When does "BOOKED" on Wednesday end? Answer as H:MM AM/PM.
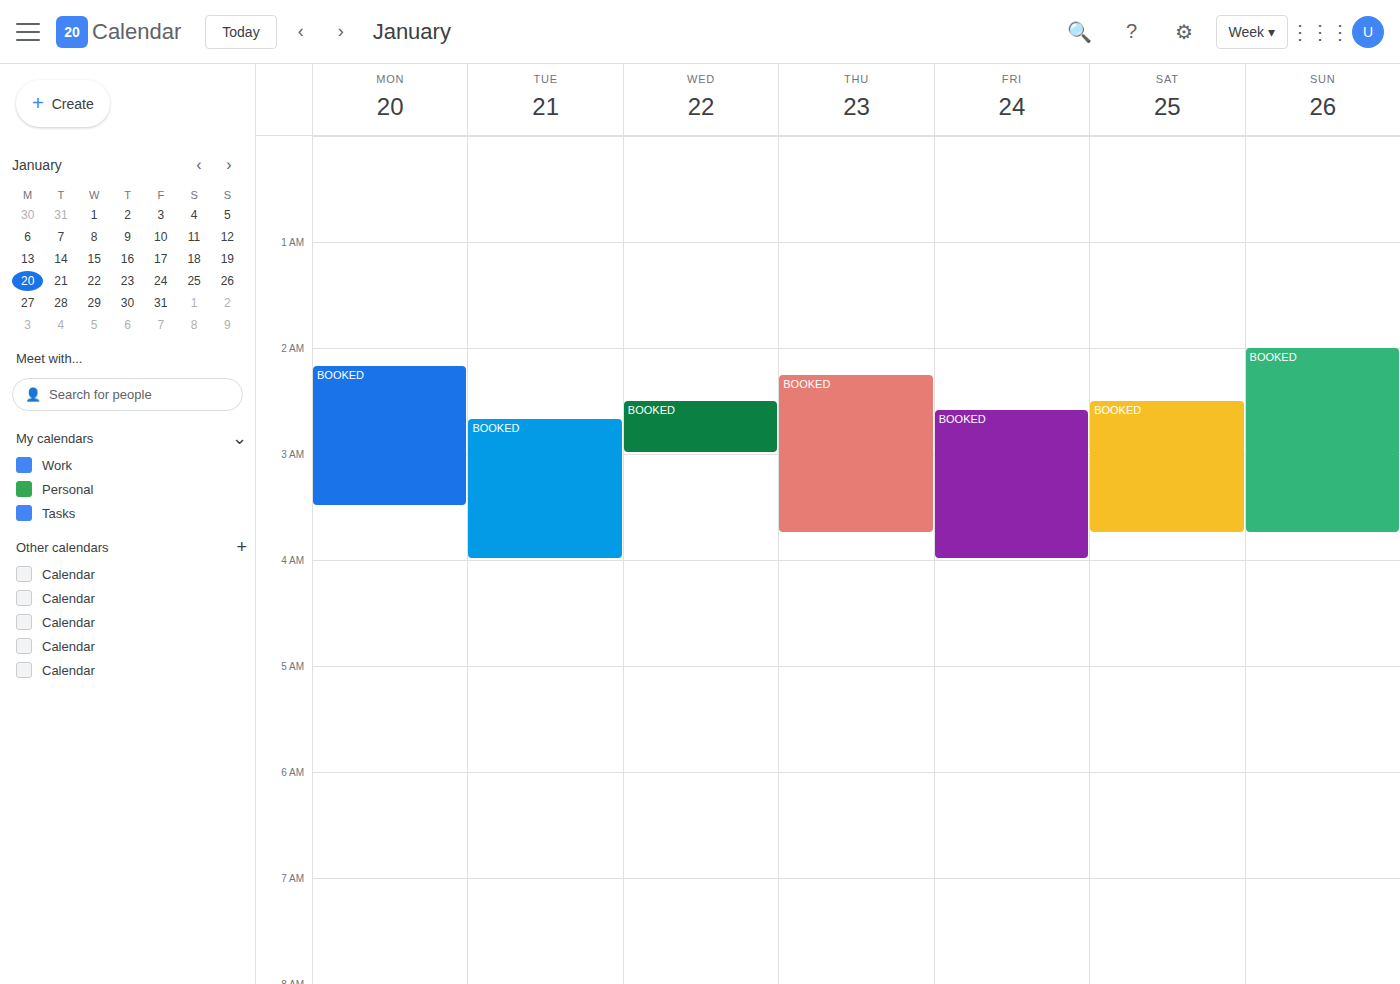
3:00 AM